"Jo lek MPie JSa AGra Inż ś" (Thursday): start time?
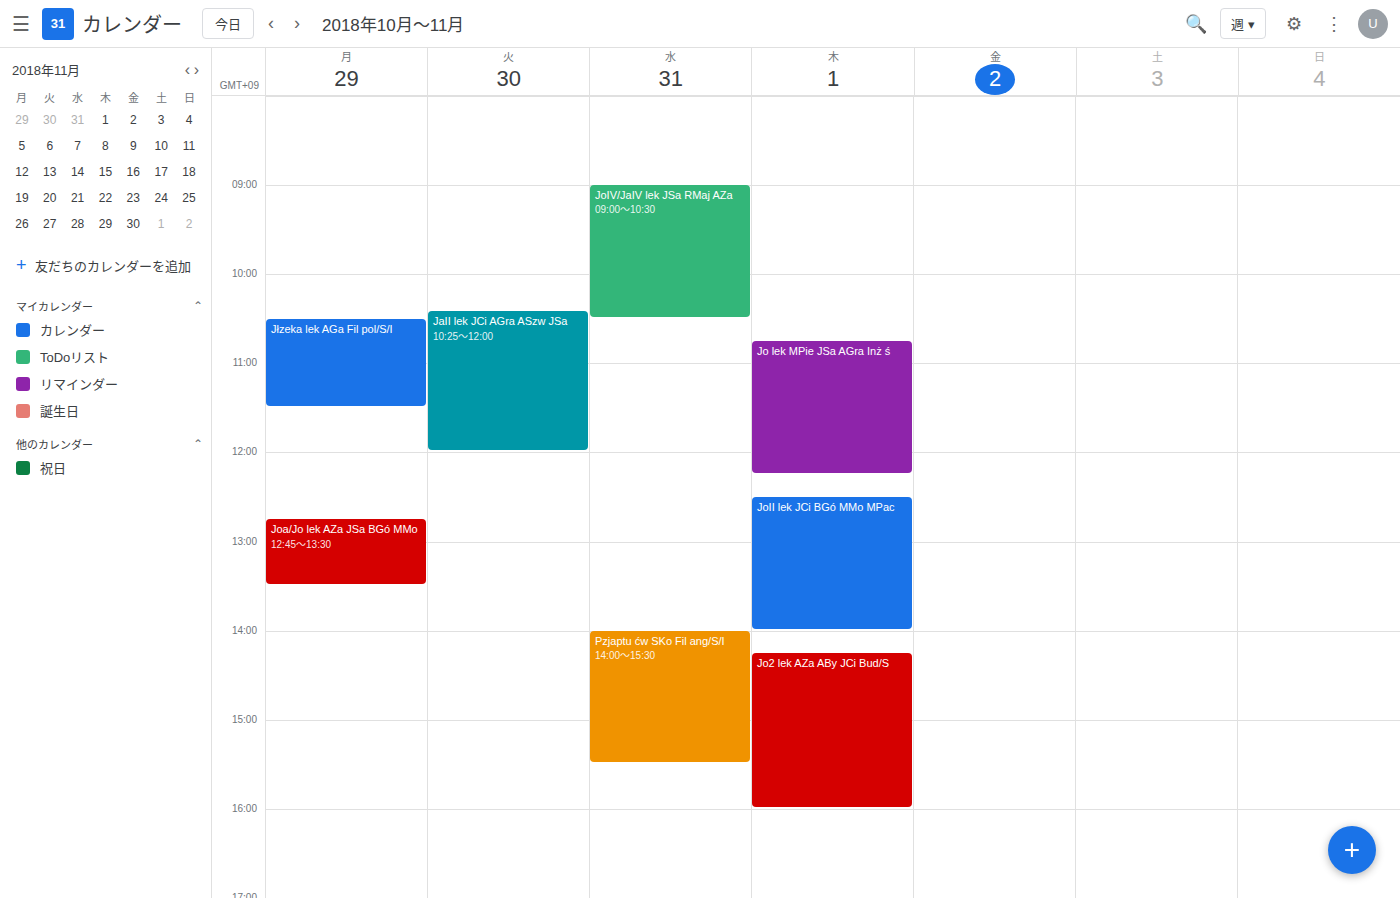
10:45 AM